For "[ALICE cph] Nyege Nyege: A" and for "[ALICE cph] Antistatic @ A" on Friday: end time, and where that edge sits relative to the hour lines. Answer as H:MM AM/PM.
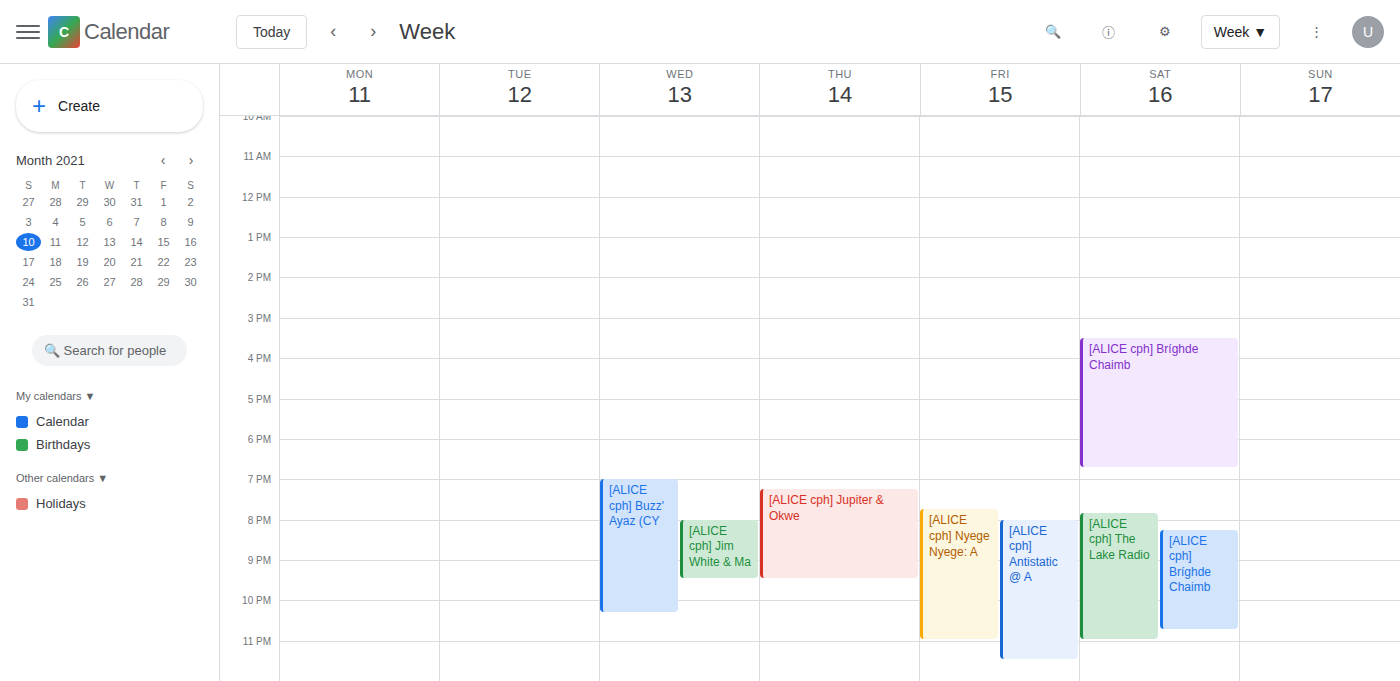
"[ALICE cph] Nyege Nyege: A": 11:00 PM, exactly on the 11 PM line. "[ALICE cph] Antistatic @ A": 11:30 PM, halfway between the 11 PM and 12 AM lines.